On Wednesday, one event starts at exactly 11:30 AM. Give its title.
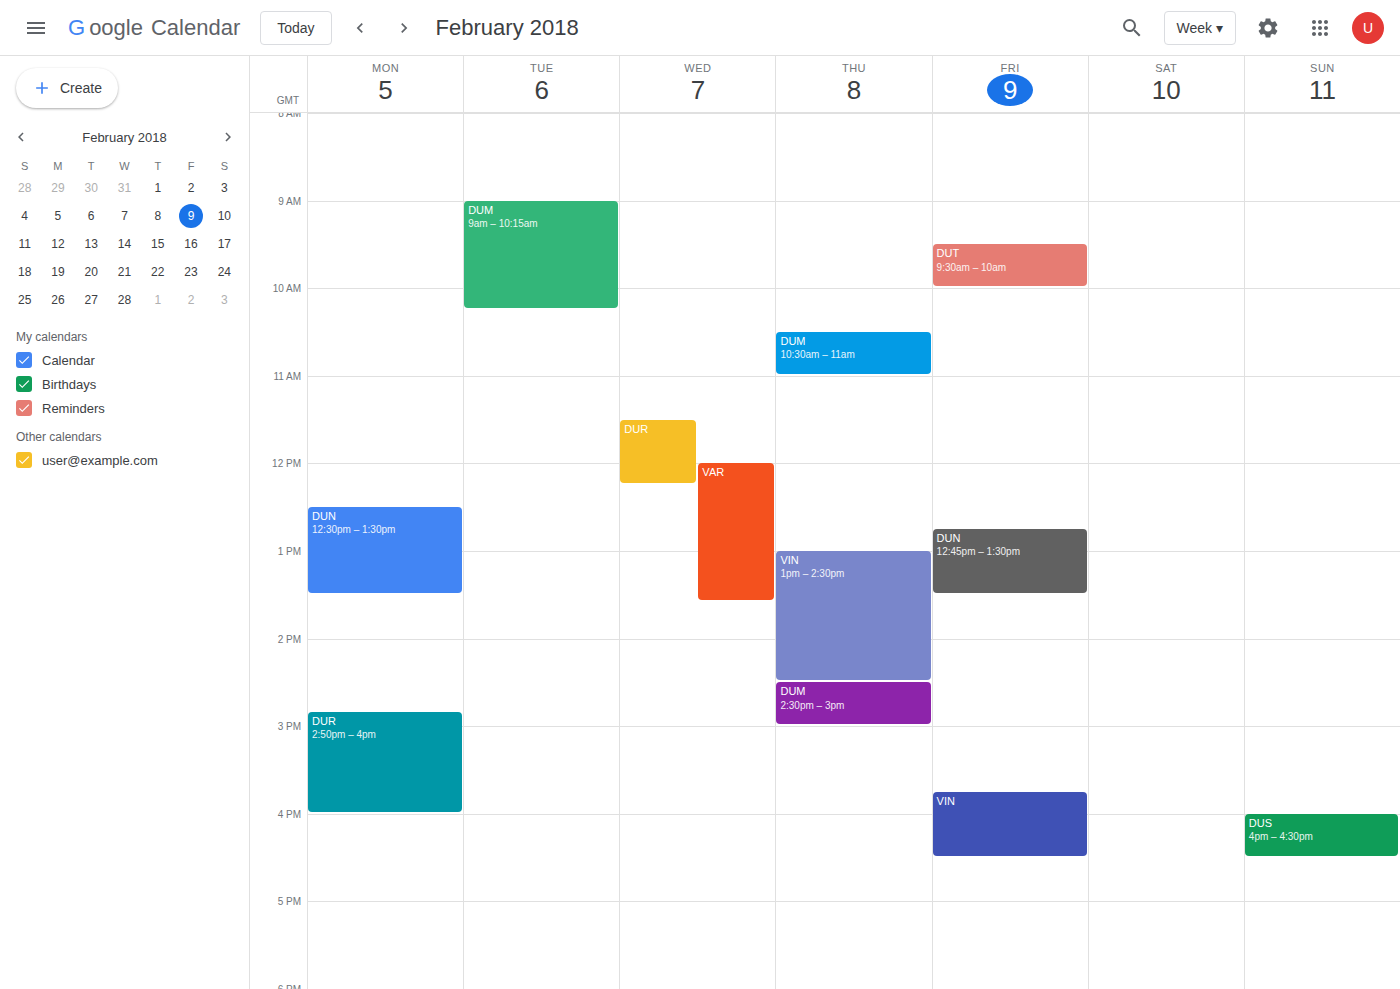
"DUR"